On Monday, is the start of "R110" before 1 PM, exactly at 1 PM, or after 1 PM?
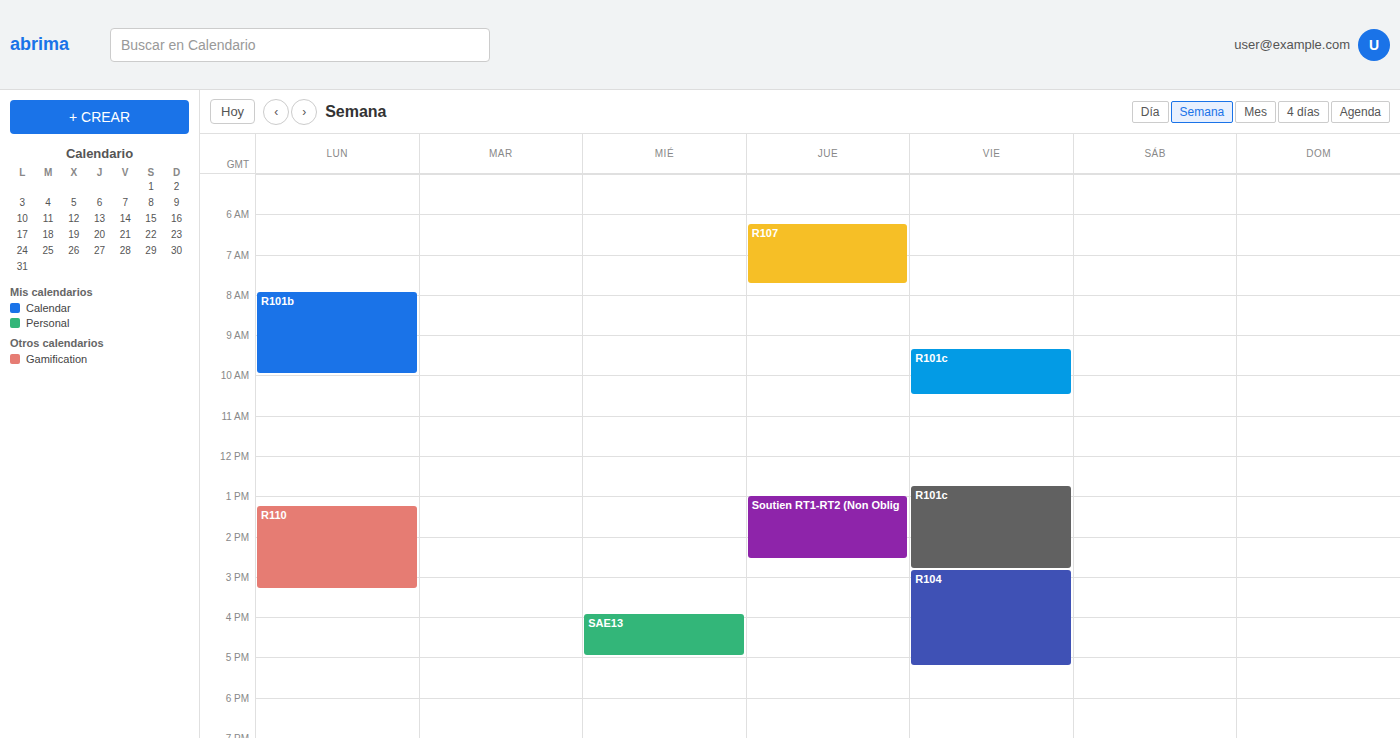
1:15 PM -- after 1 PM, 15 minutes below the 1 PM line.